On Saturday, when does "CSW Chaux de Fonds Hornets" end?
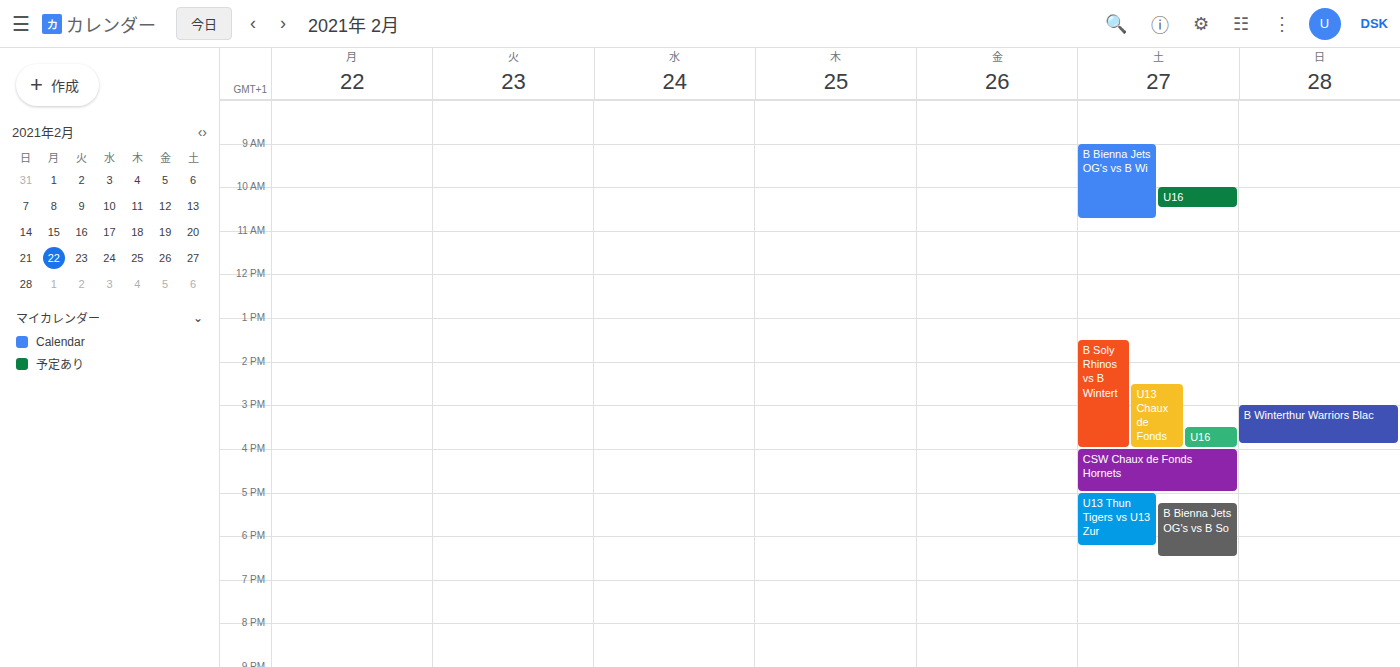
5:00 PM